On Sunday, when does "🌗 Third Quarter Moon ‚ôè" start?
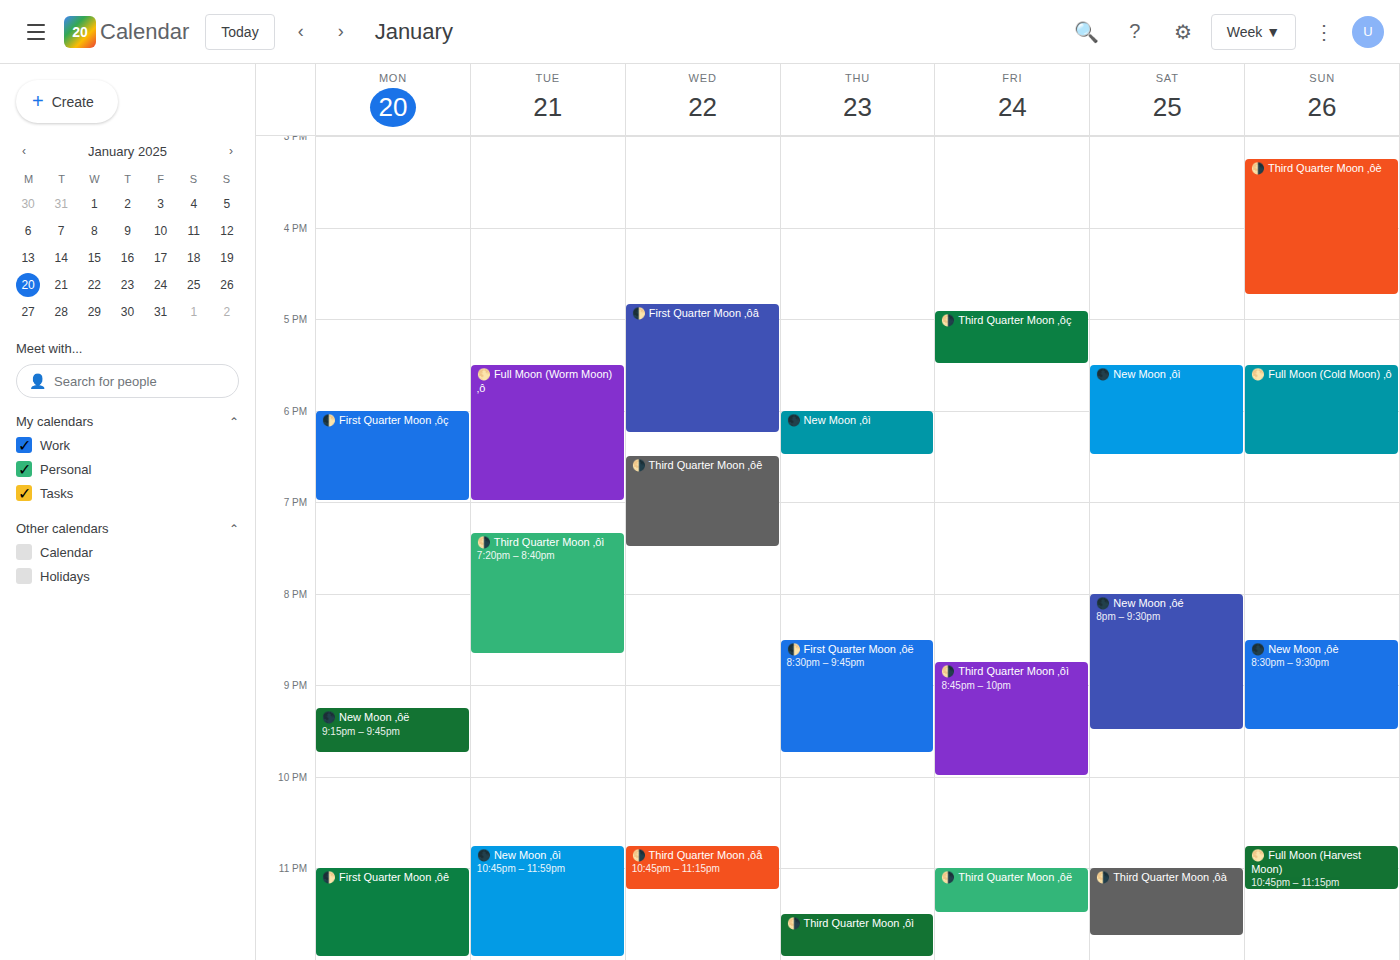
3:15 PM